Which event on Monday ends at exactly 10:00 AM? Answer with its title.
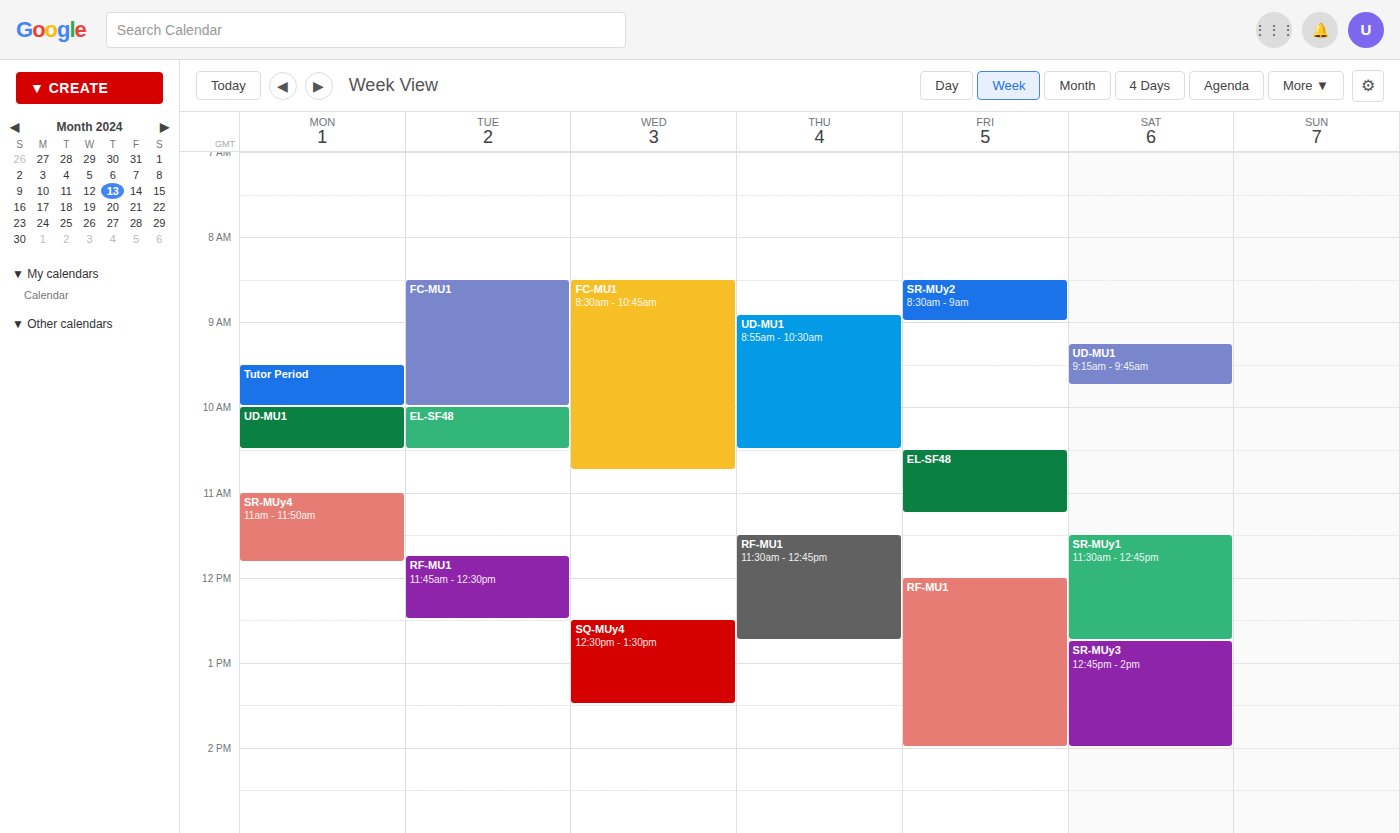
"Tutor Period"